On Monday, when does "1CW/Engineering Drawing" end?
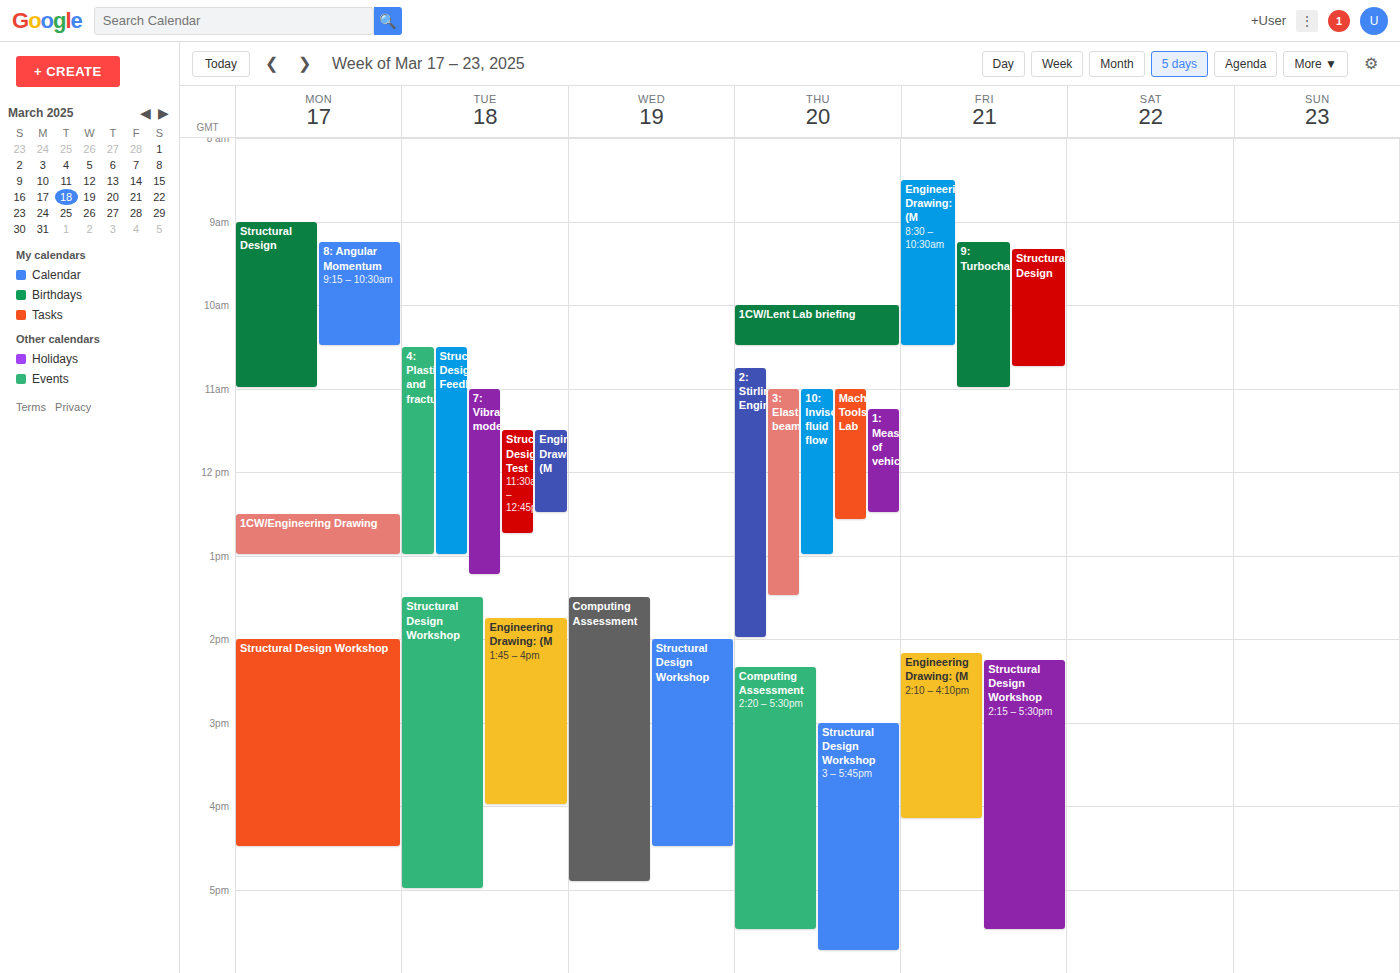
1:00 PM